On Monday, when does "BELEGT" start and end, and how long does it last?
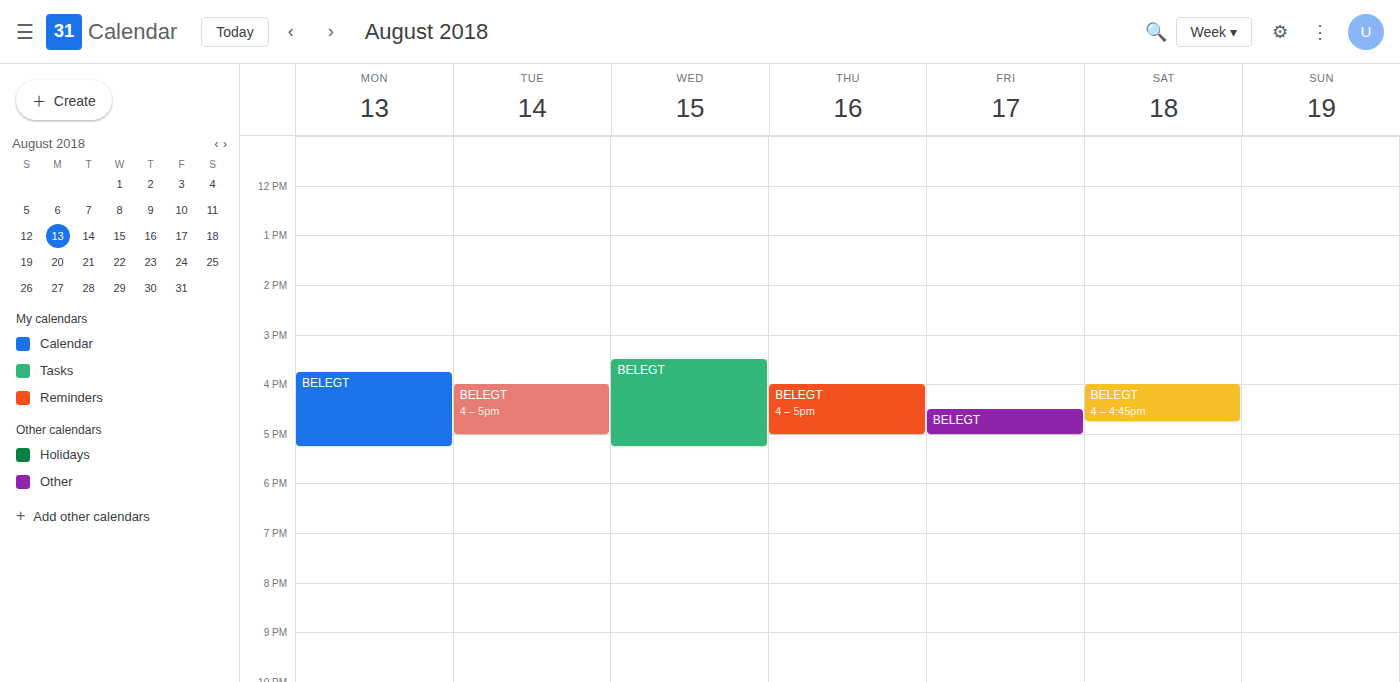
3:45 PM to 5:15 PM, 1 hour 30 minutes